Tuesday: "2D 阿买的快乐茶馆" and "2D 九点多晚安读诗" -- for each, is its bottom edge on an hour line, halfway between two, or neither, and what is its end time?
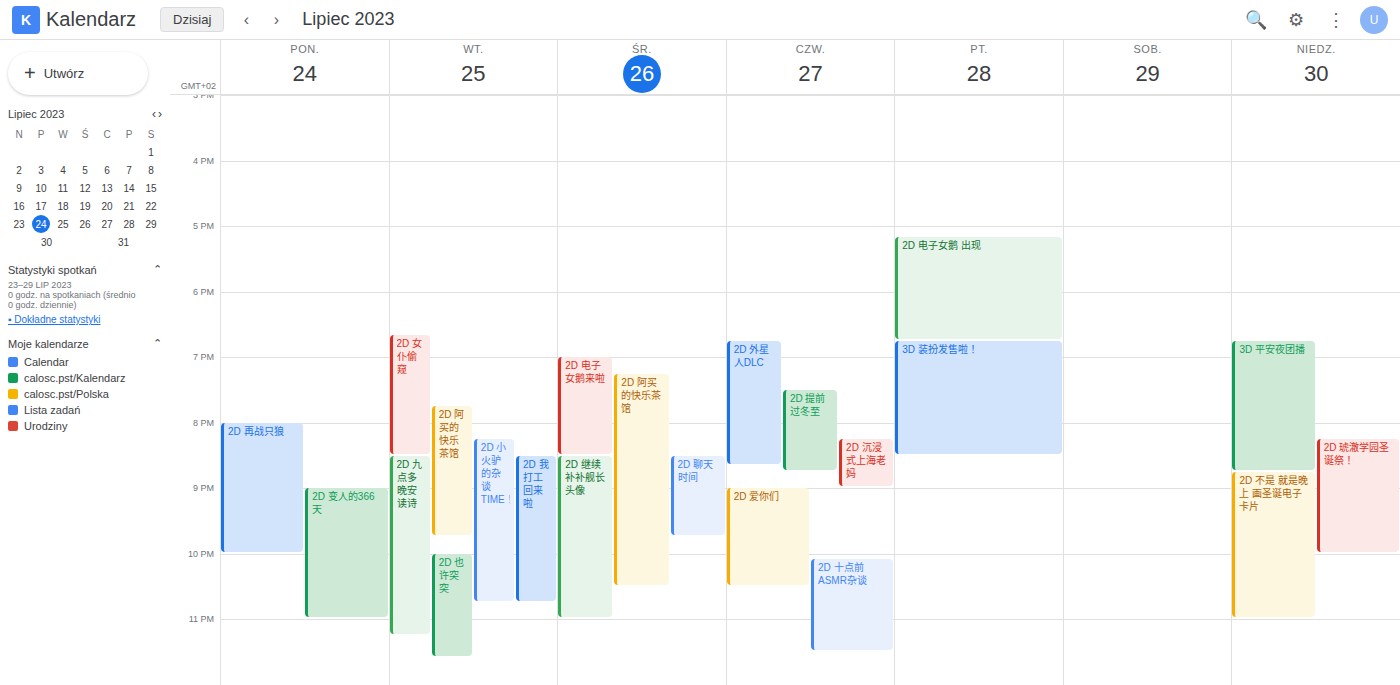
"2D 阿买的快乐茶馆": 21:45, neither: three quarters of the way from the 21:00 line to the 22:00 line. "2D 九点多晚安读诗": 23:15, neither: a quarter of the way from the 23:00 line to the 24:00 line.